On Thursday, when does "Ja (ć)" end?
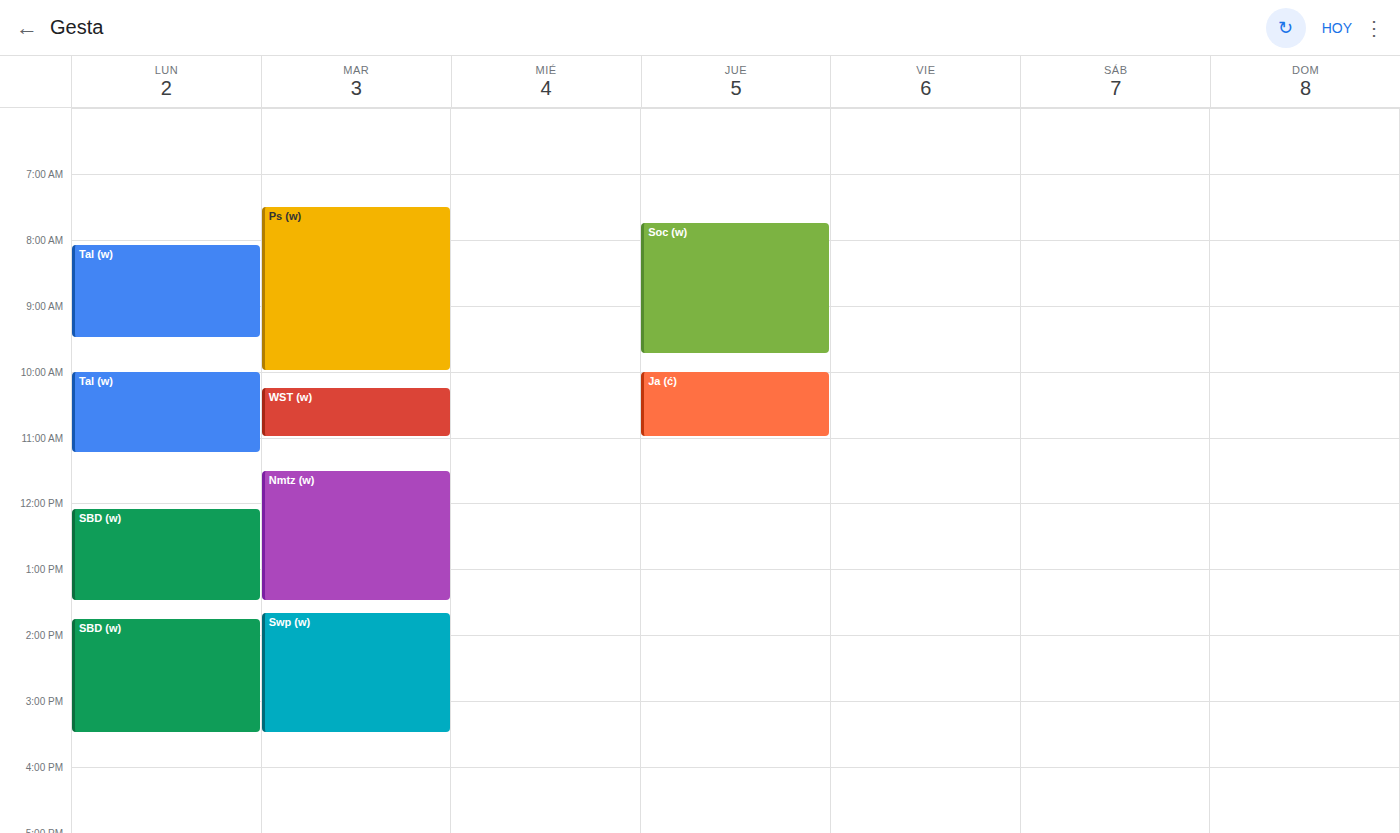
11:00 AM